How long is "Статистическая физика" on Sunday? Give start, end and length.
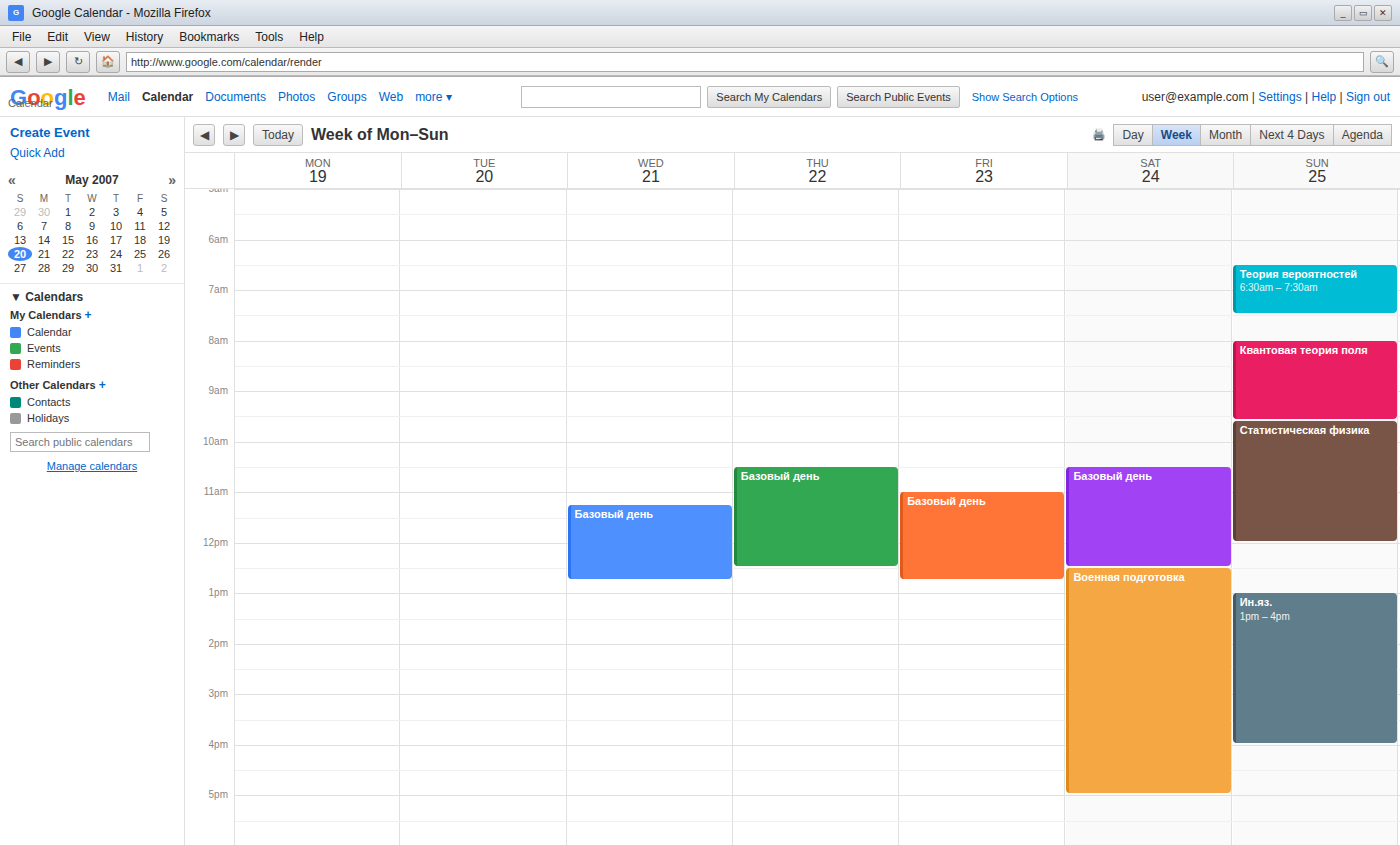
09:35 to 12:00, 2 hours 25 minutes